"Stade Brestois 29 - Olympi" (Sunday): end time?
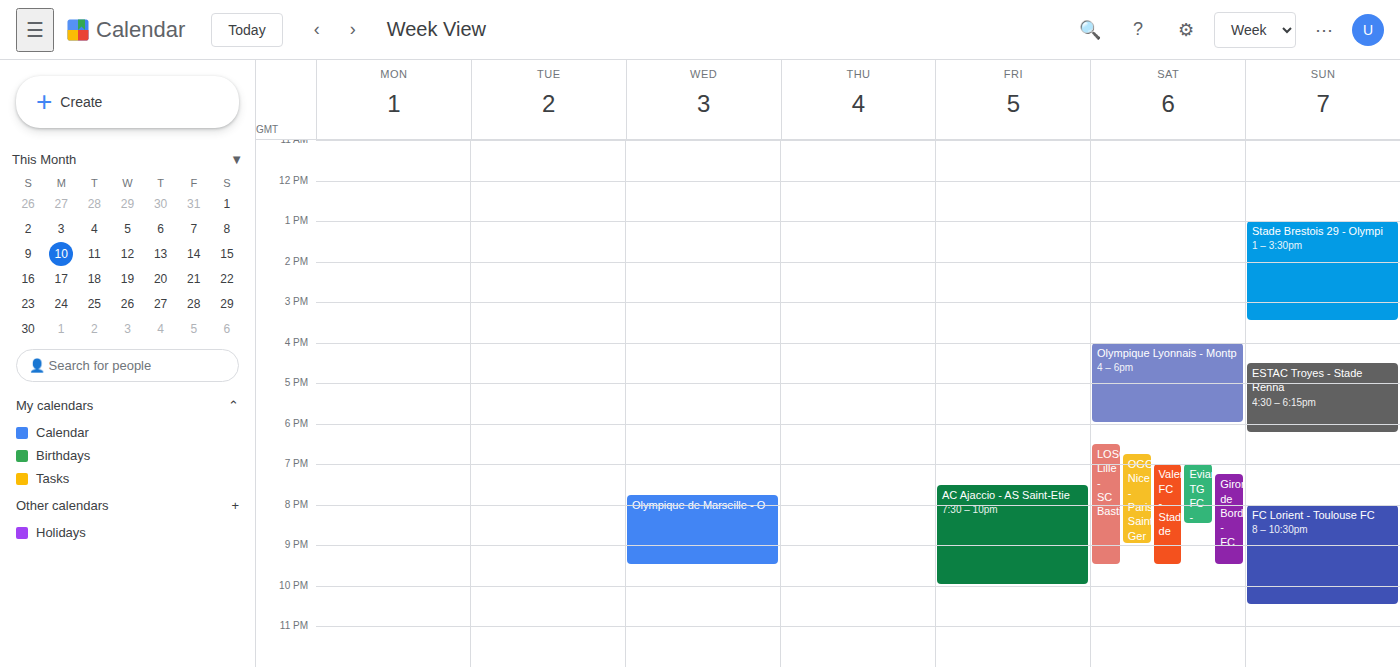
3:30 PM